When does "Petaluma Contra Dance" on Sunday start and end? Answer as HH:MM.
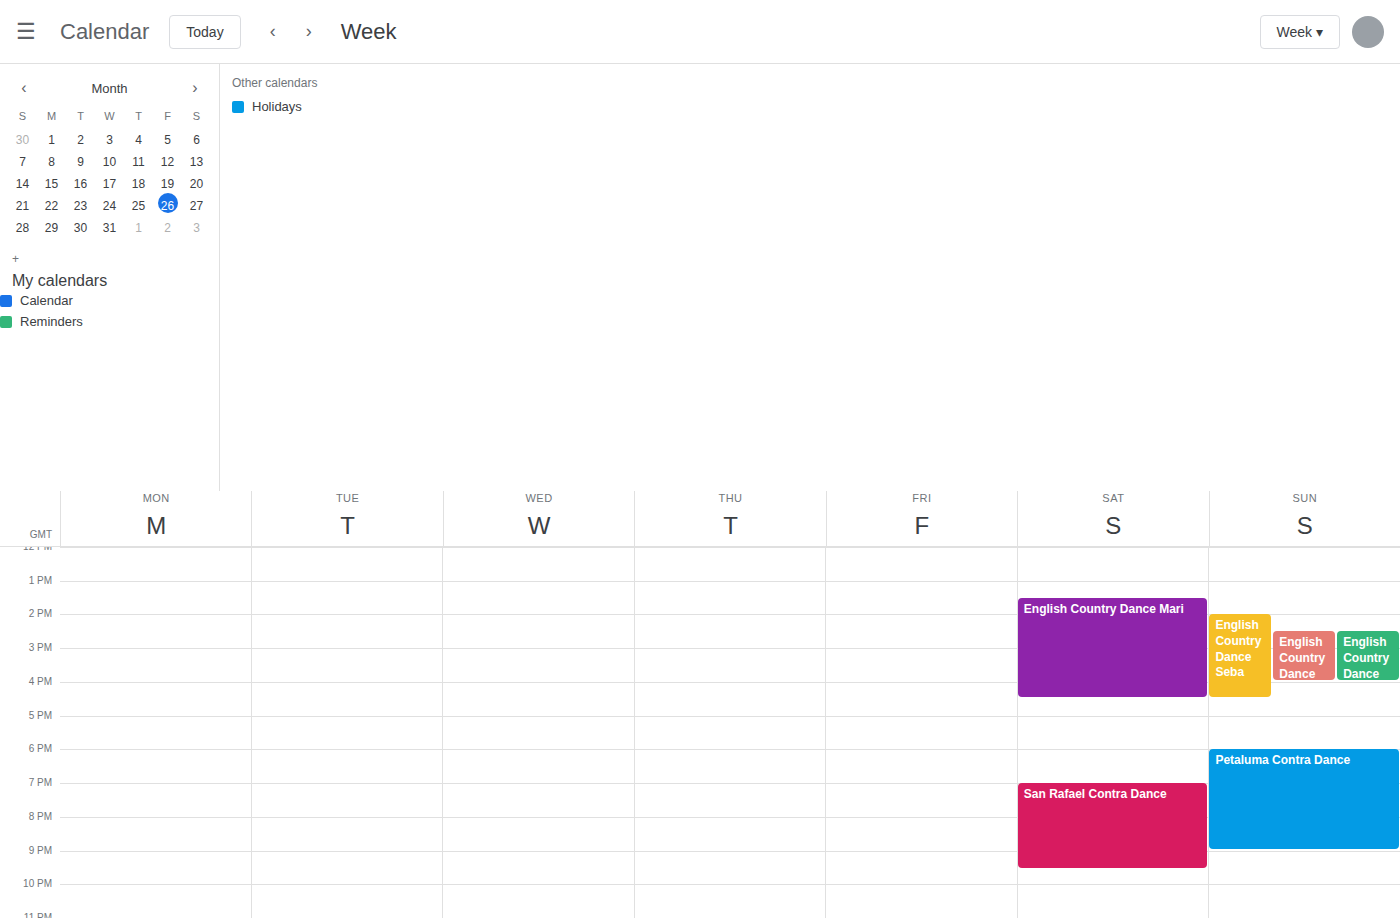
18:00 to 21:00